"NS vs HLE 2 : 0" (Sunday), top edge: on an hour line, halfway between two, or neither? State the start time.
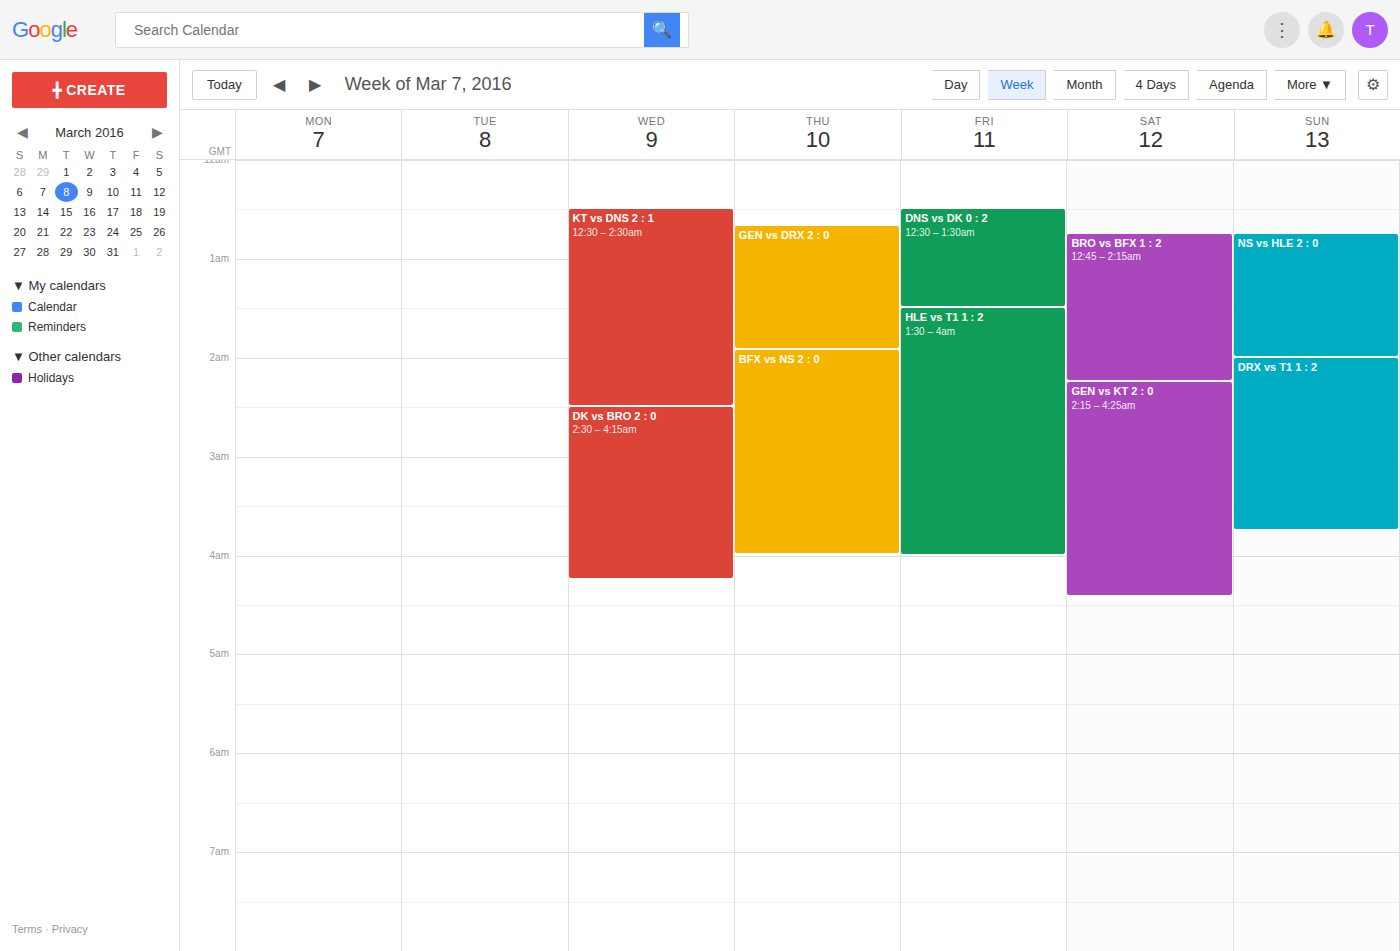
00:45 -- neither: three quarters of the way from the 00:00 line to the 01:00 line.